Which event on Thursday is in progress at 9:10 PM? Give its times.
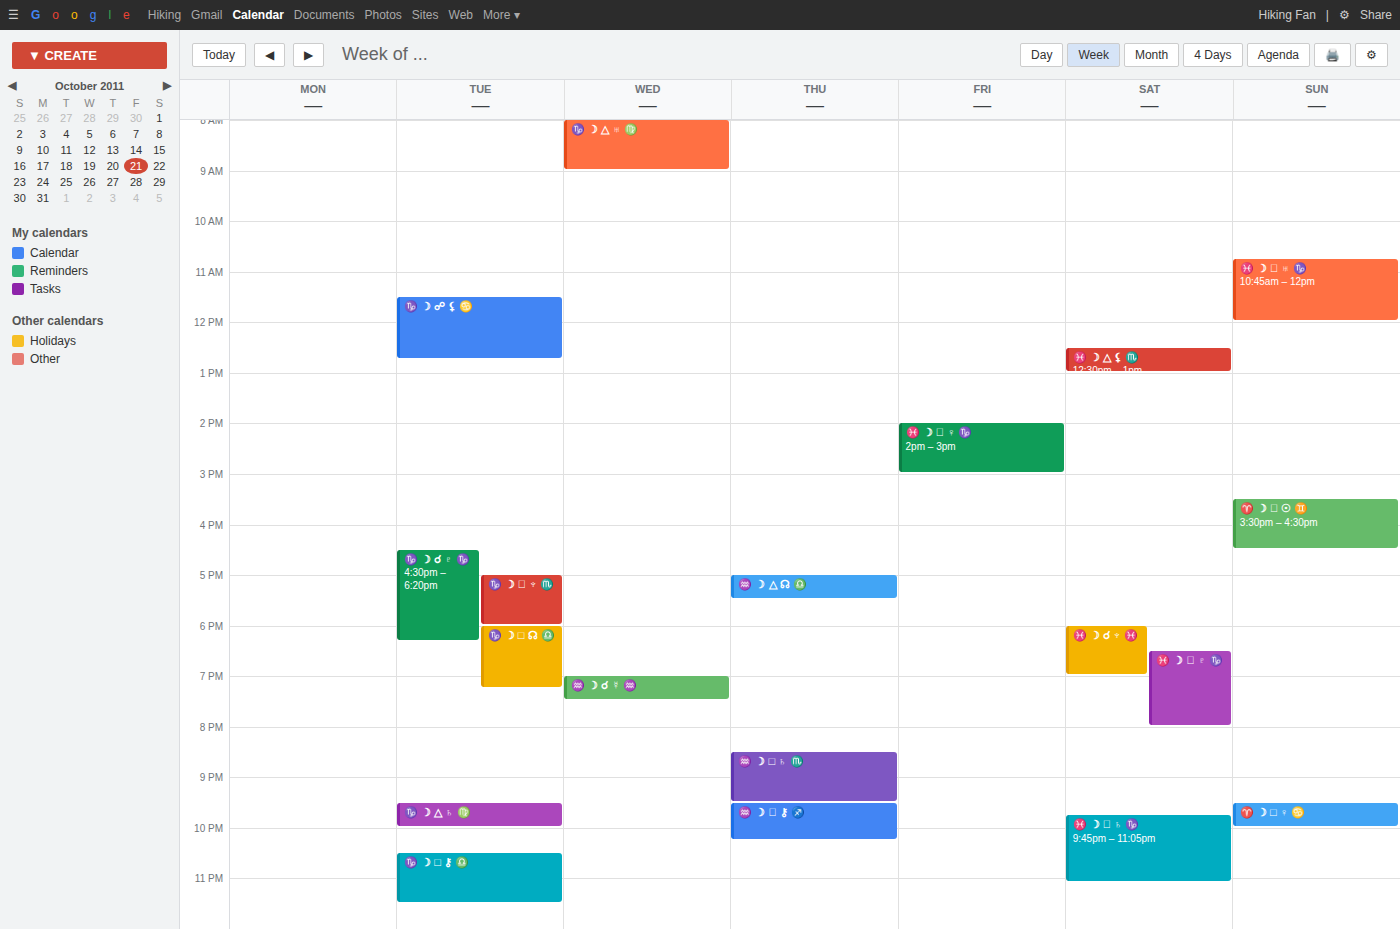
"♒️ ☽ □ ♄ ♏️", 8:30 PM to 9:30 PM